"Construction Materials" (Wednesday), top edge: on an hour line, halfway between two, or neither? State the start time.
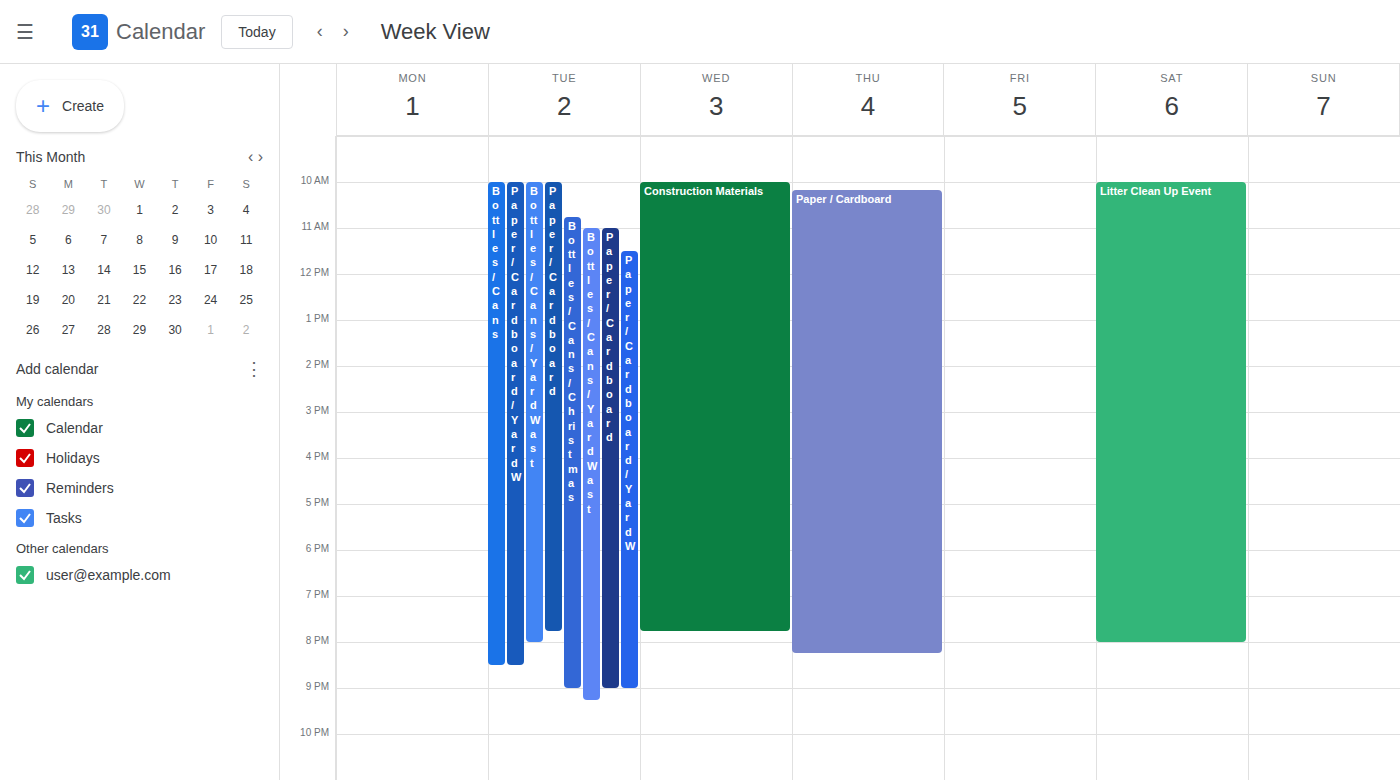
10:00 AM -- exactly on the 10 AM line.